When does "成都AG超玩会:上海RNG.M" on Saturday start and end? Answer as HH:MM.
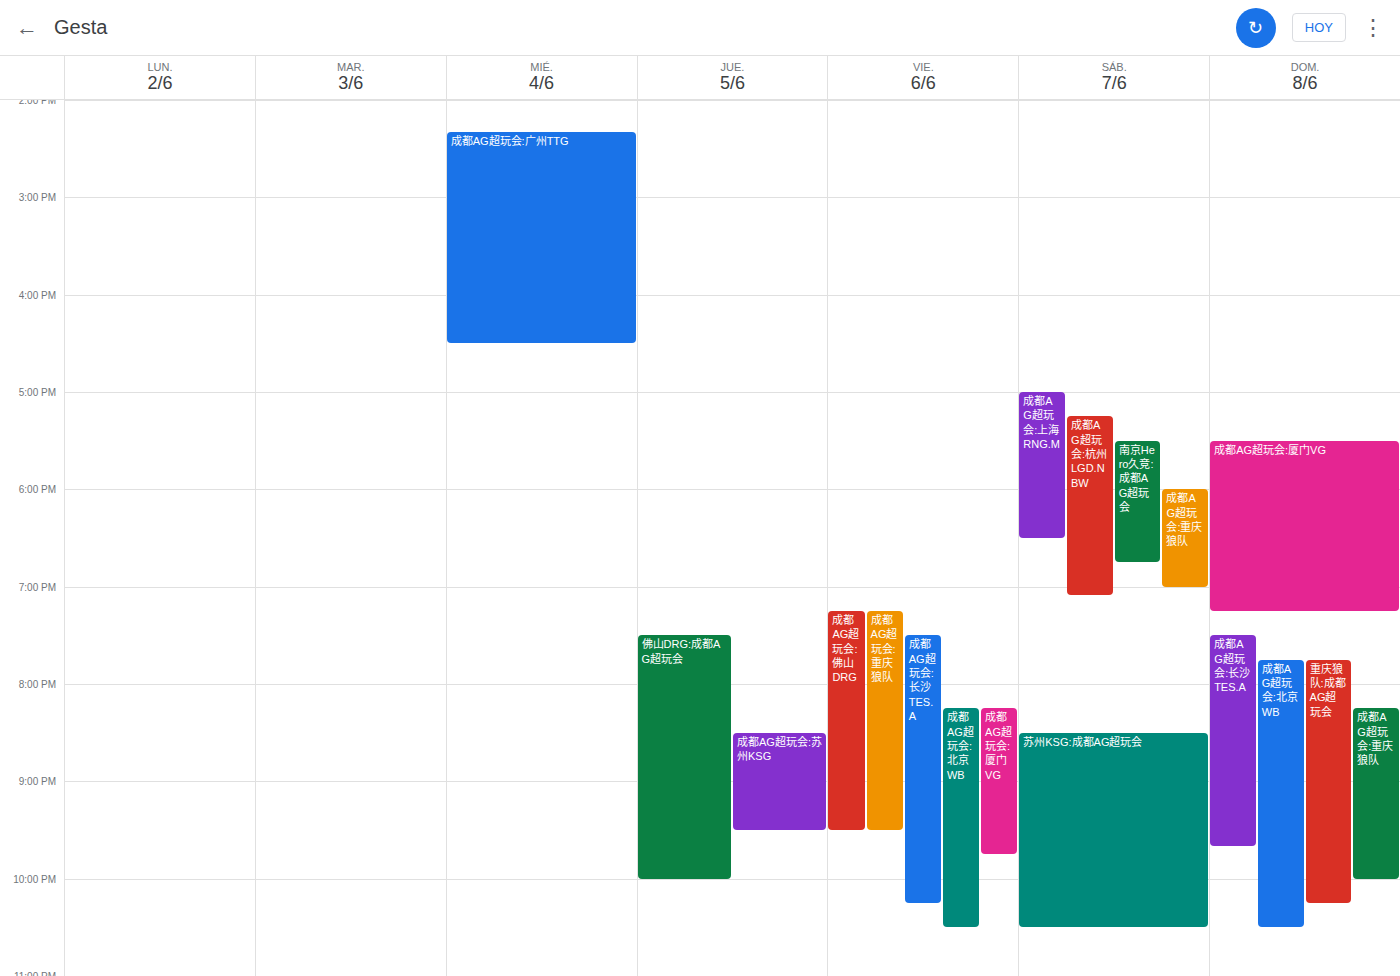
17:00 to 18:30